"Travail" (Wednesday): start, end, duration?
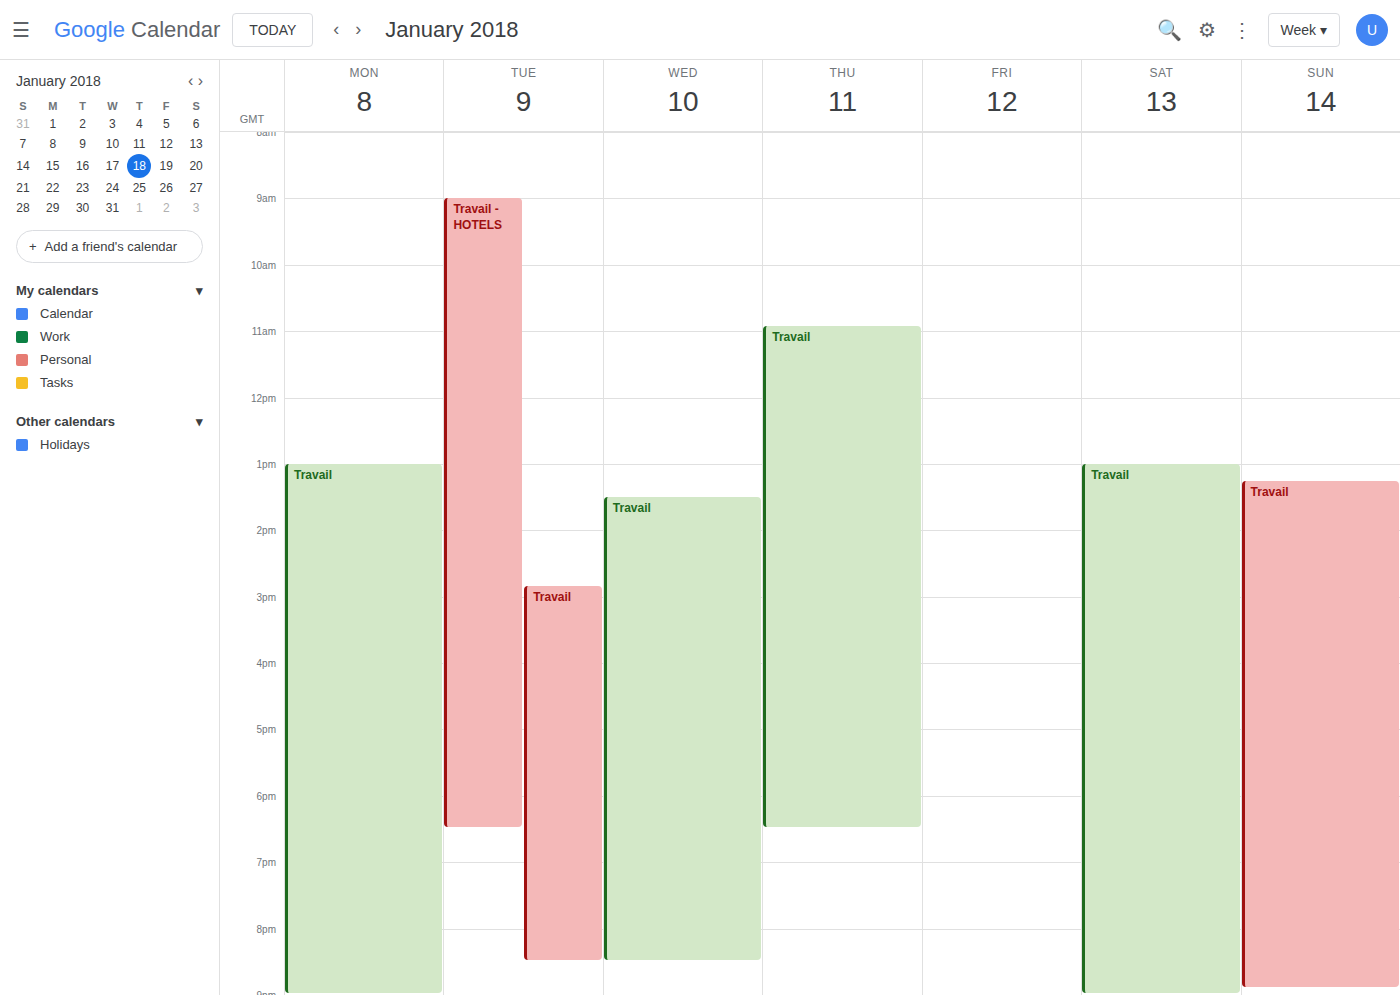
1:30 PM to 8:30 PM, 7 hours